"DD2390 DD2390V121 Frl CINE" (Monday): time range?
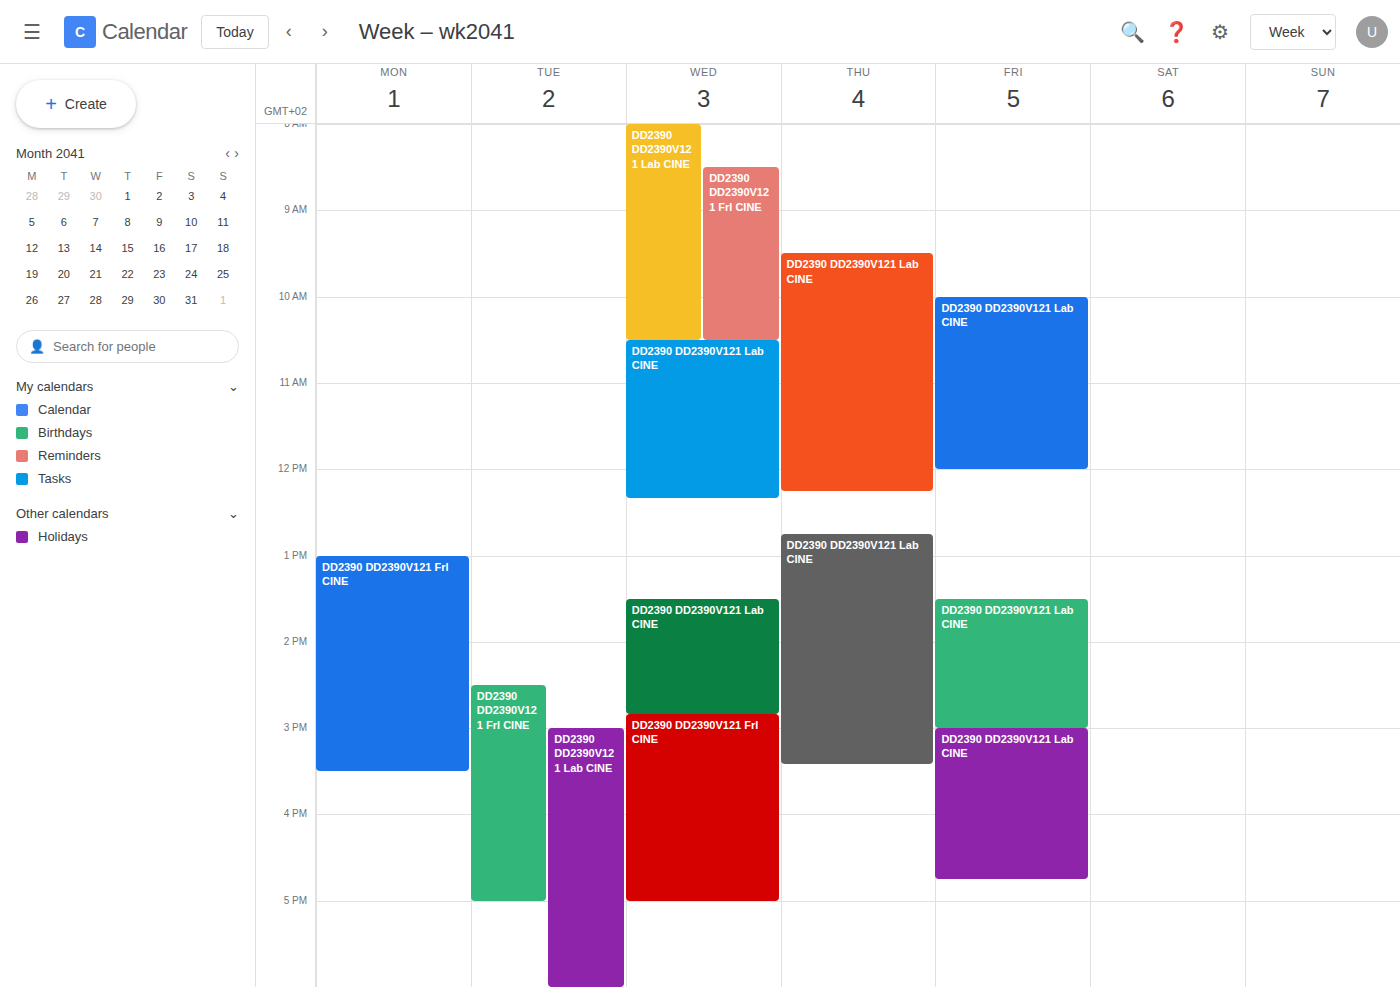
1:00 PM to 3:30 PM